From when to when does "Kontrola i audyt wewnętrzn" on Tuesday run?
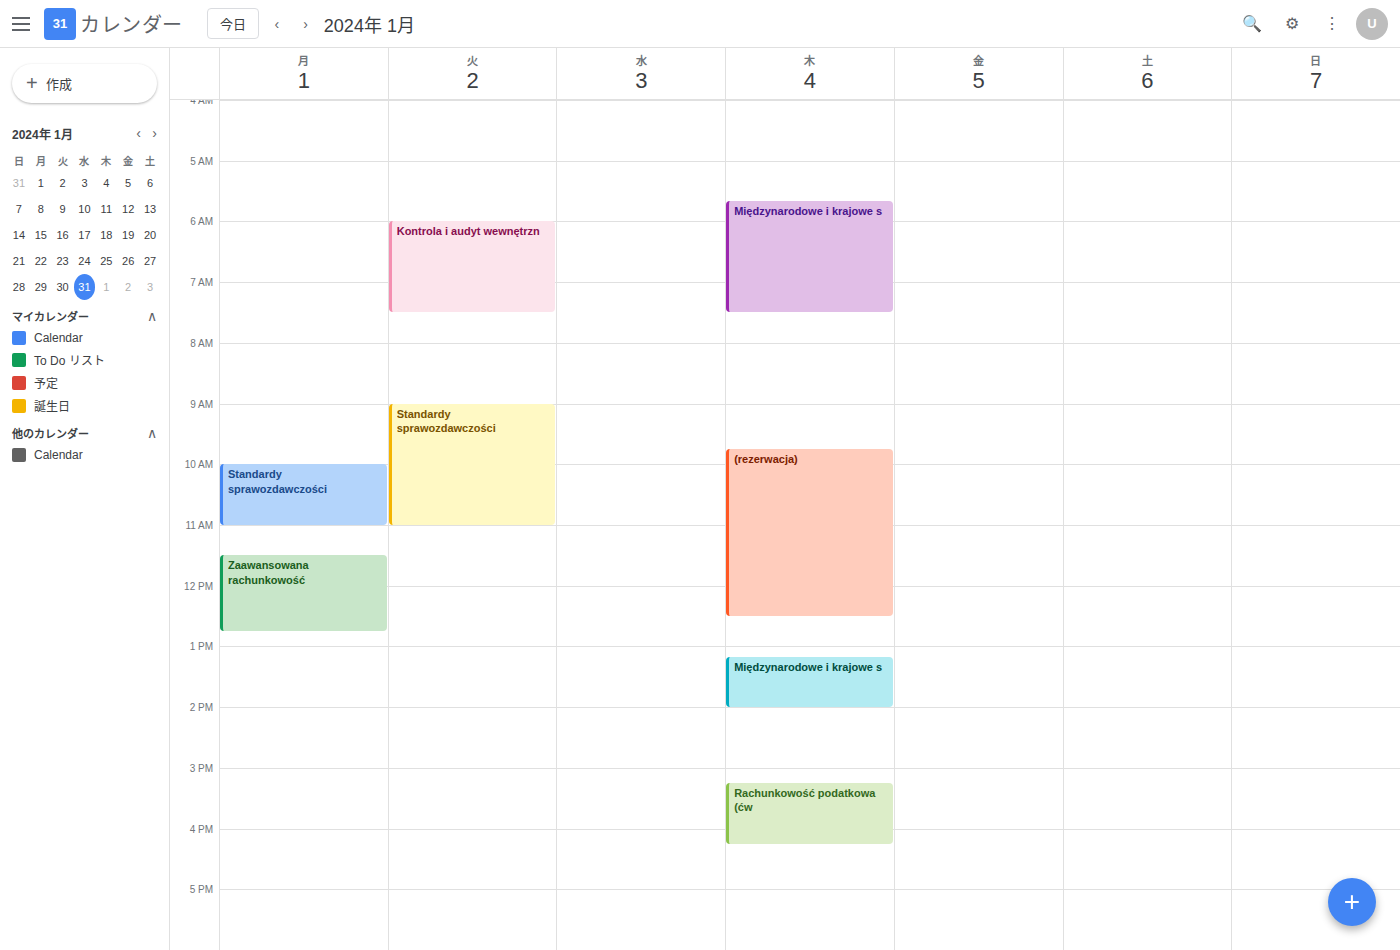
6:00 AM to 7:30 AM